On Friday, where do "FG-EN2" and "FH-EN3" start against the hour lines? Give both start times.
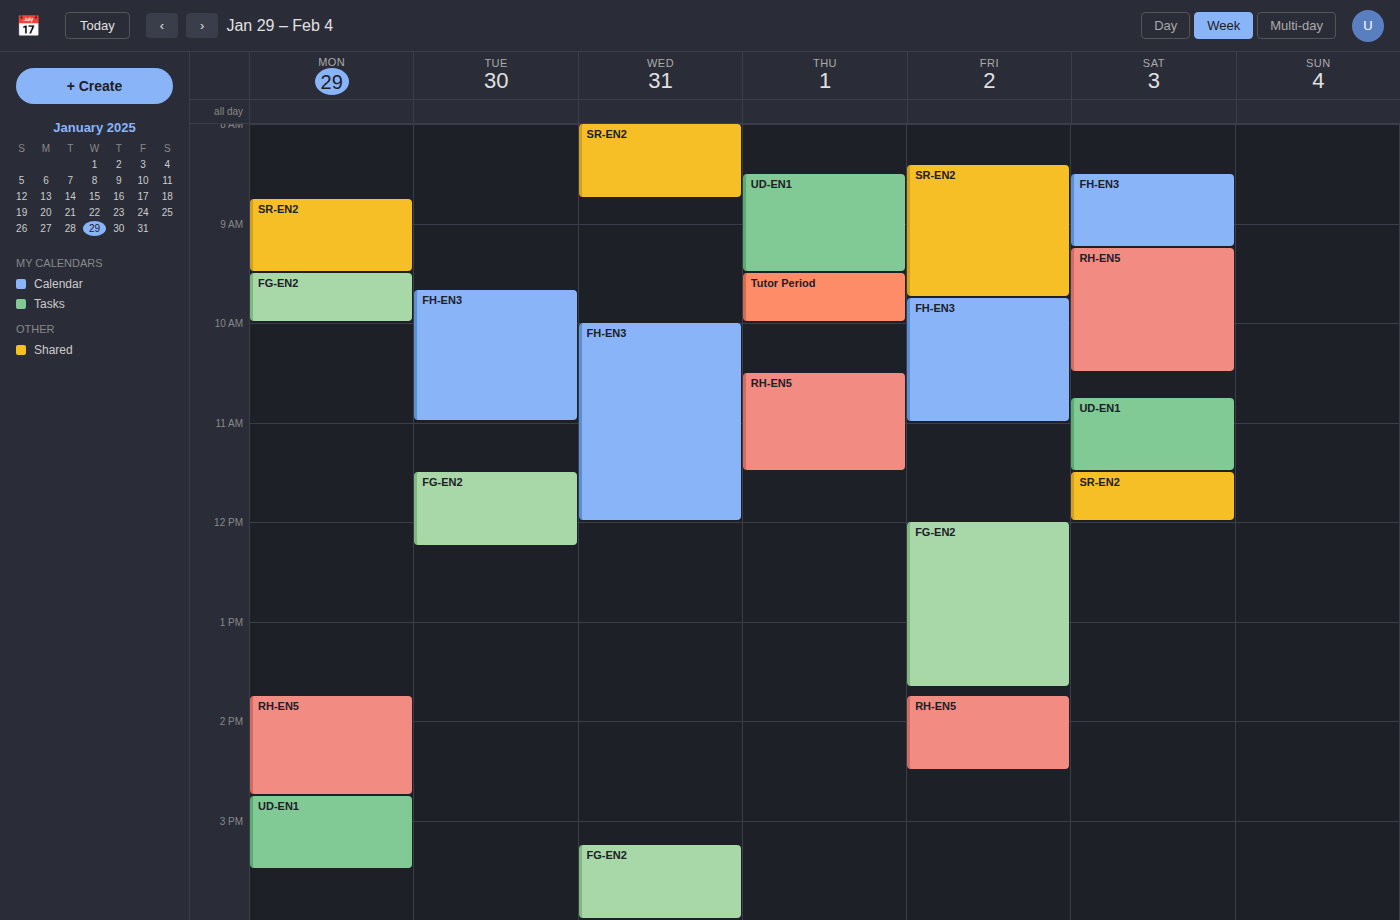
"FG-EN2": 12:00 PM, exactly on the 12 PM line. "FH-EN3": 9:45 AM, neither: three quarters of the way from the 9 AM line to the 10 AM line.